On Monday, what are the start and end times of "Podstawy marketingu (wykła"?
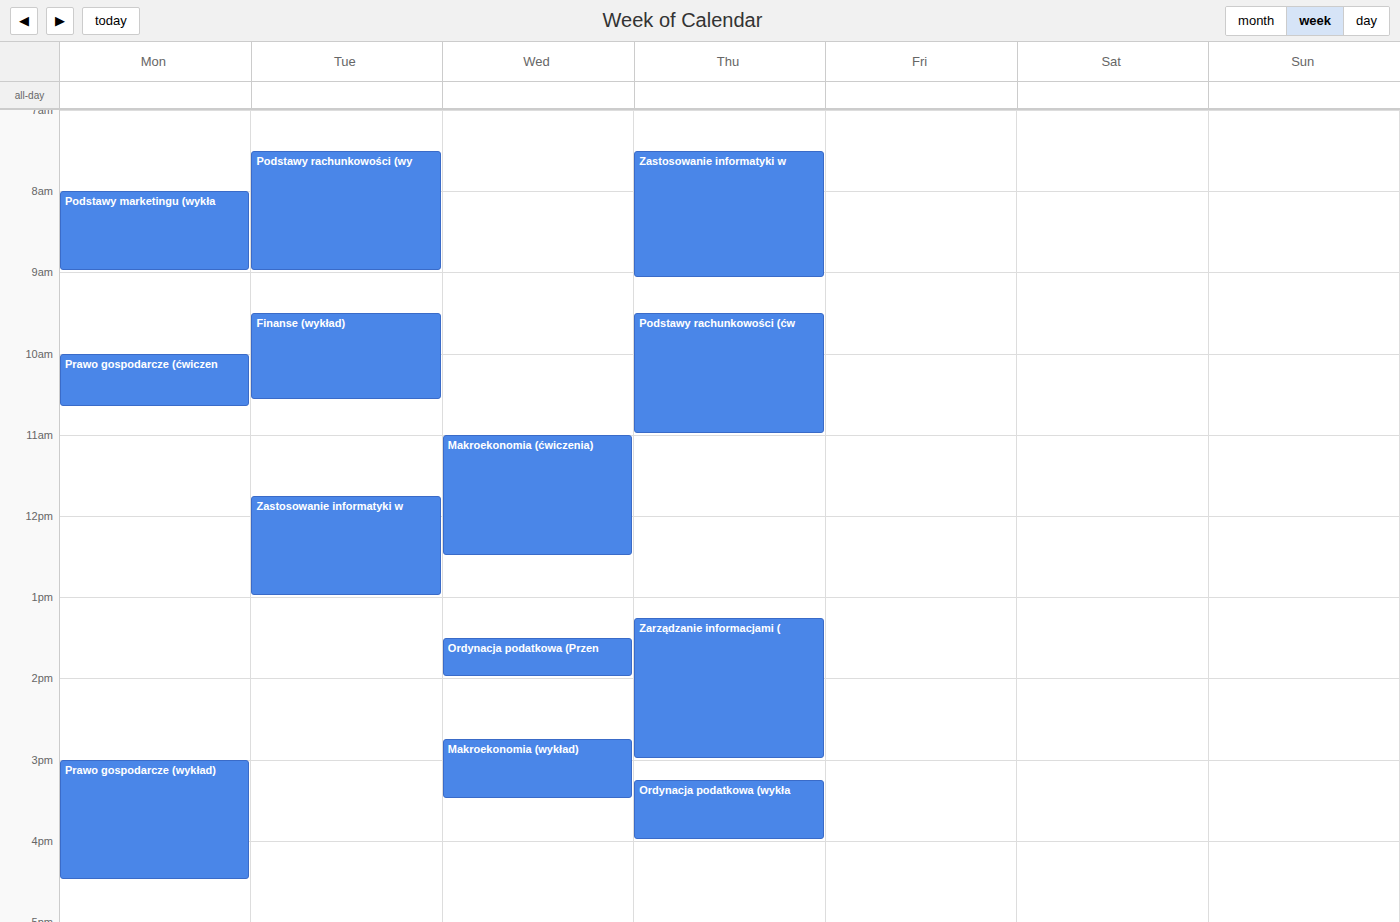
8:00 AM to 9:00 AM